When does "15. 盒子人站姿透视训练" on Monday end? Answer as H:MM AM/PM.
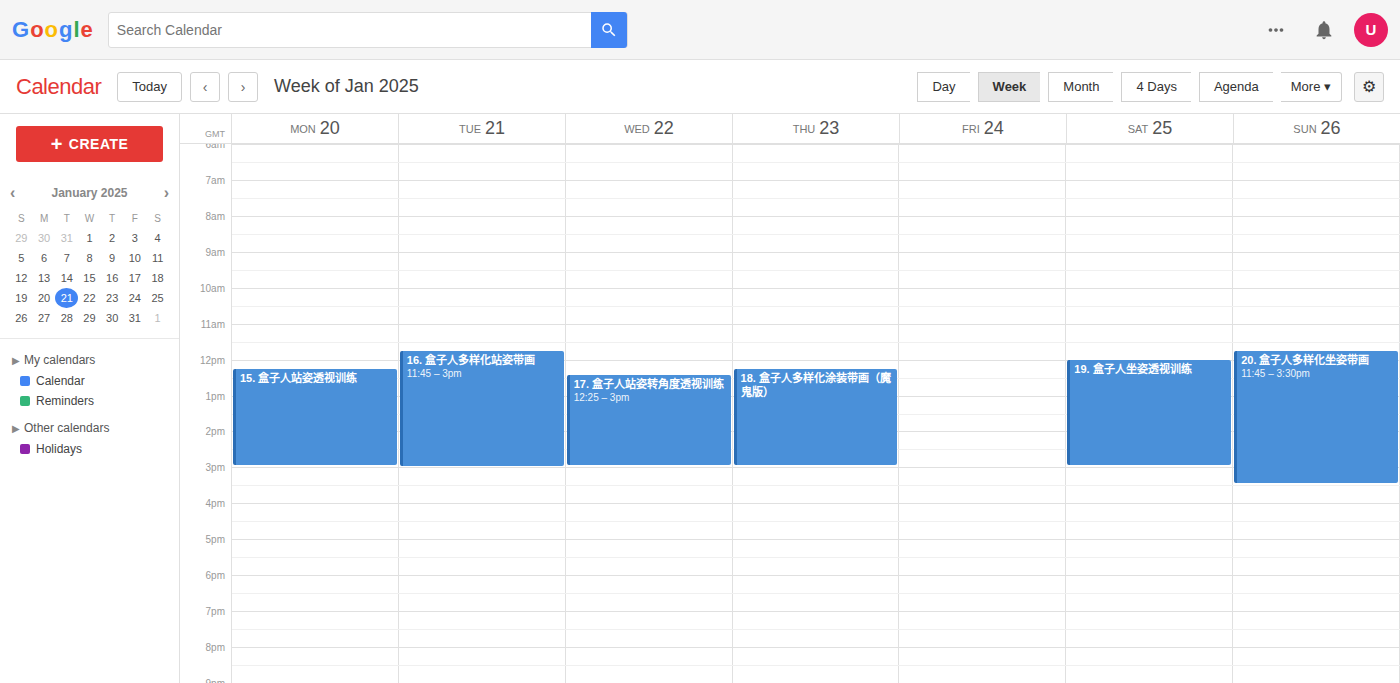
3:00 PM